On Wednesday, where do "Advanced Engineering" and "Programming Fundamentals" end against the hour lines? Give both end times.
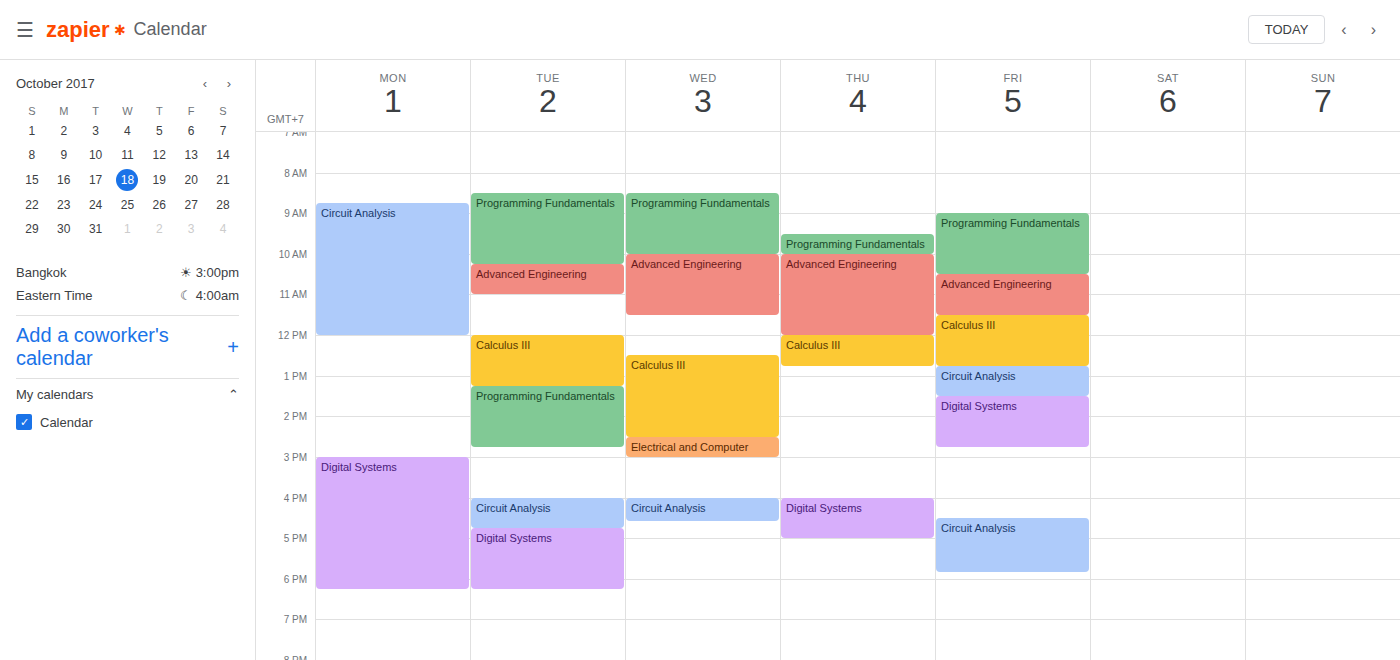
"Advanced Engineering": 11:30 AM, halfway between the 11 AM and 12 PM lines. "Programming Fundamentals": 10:00 AM, exactly on the 10 AM line.